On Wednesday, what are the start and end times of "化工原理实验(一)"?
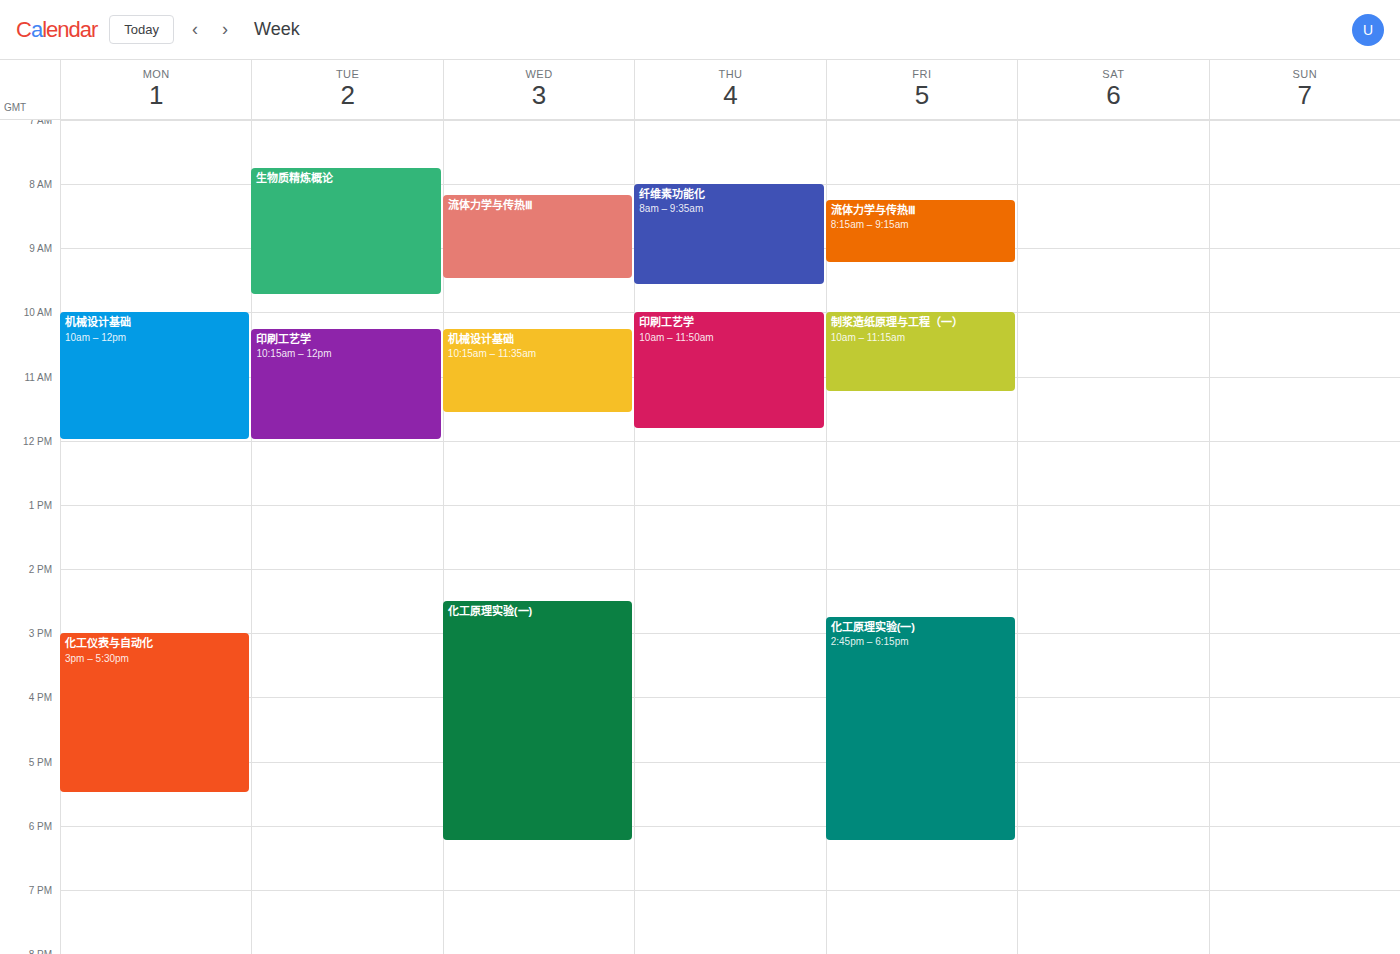
2:30 PM to 6:15 PM